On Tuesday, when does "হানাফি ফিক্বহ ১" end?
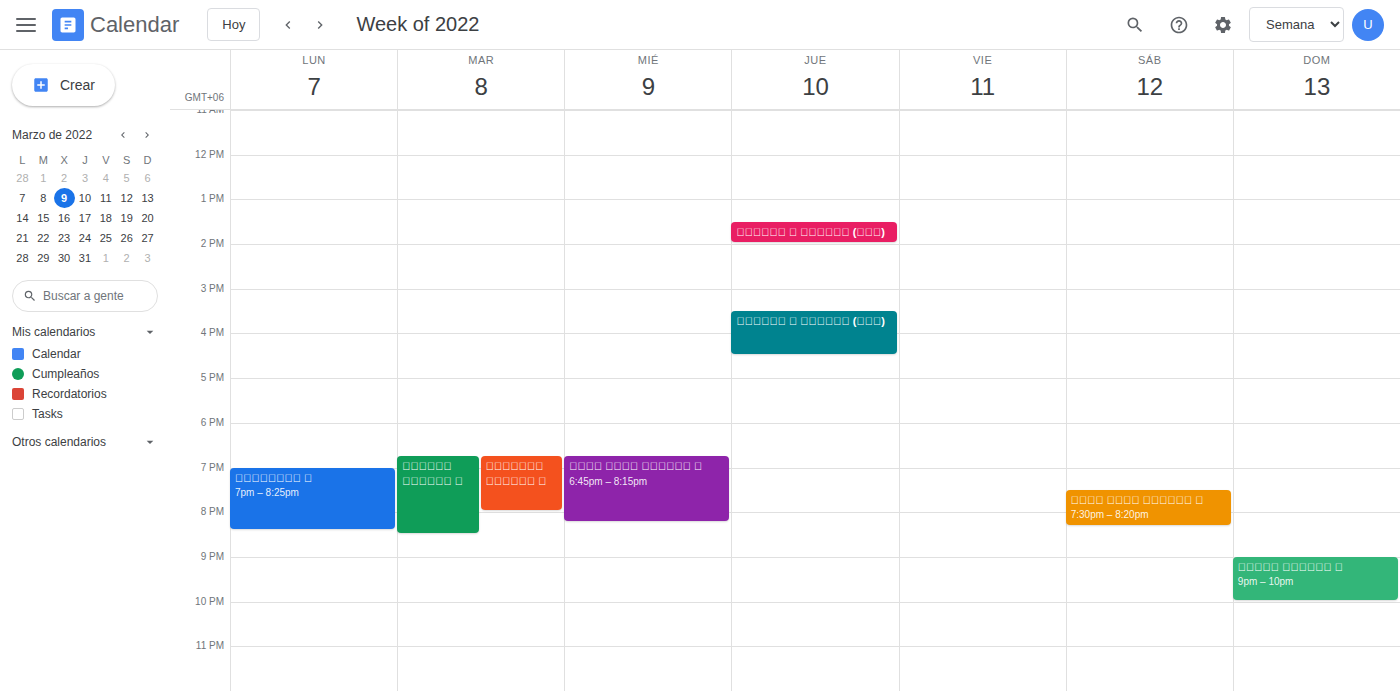
8:30 PM